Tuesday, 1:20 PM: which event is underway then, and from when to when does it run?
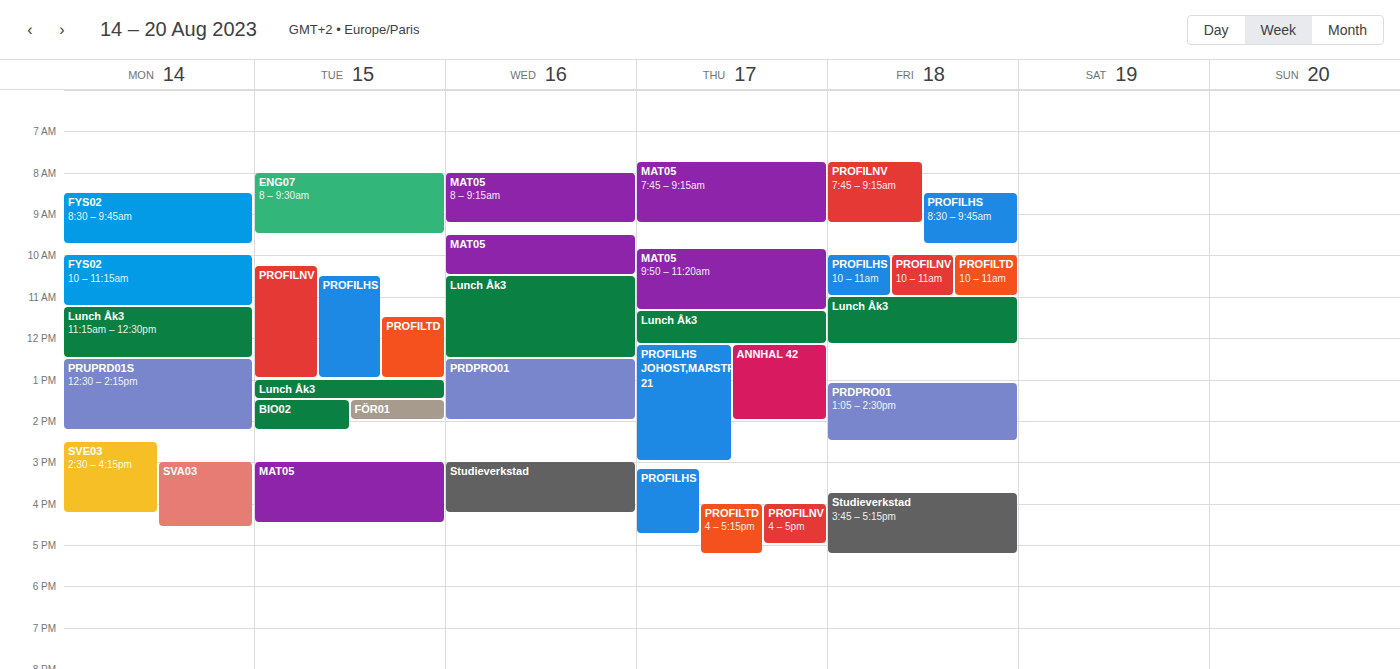
"Lunch Åk3", 1:00 PM to 1:30 PM